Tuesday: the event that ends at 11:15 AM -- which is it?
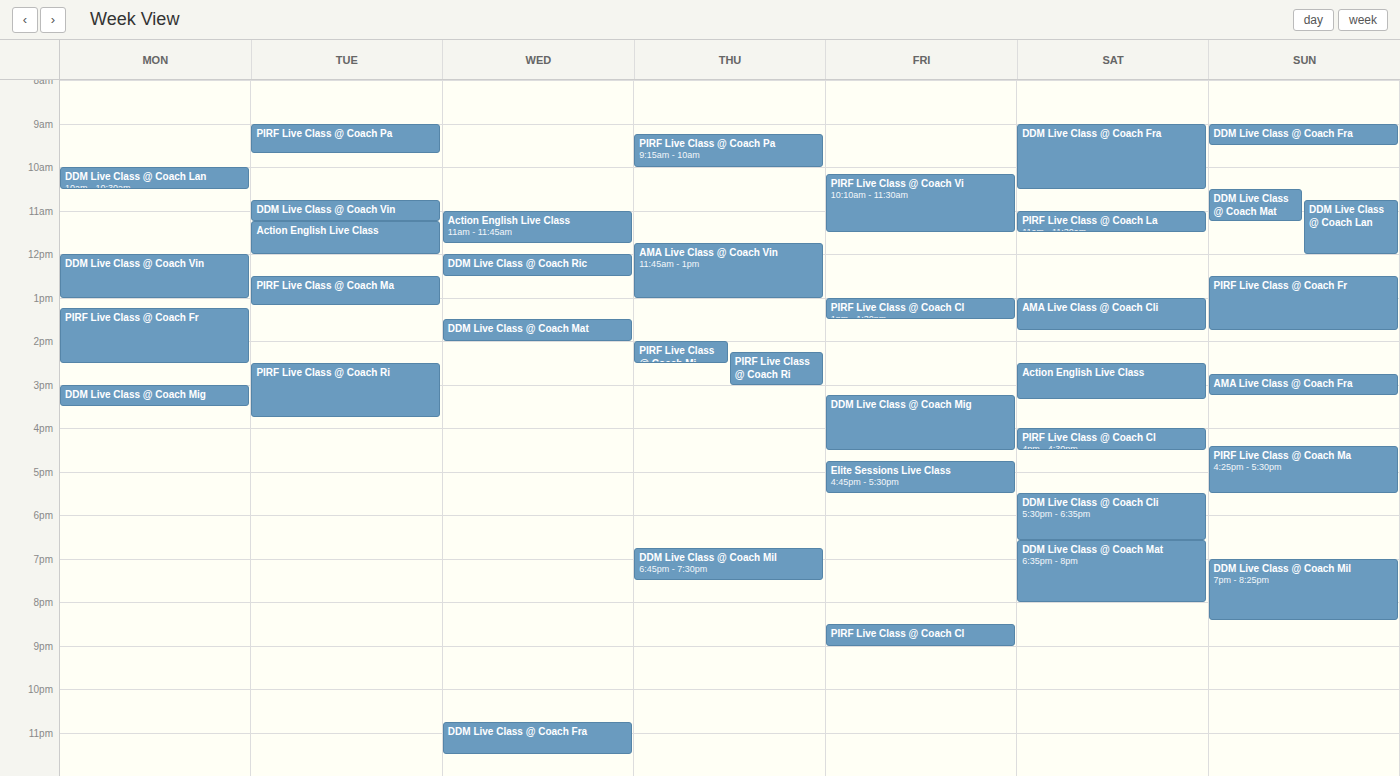
"DDM Live Class @ Coach Vin"